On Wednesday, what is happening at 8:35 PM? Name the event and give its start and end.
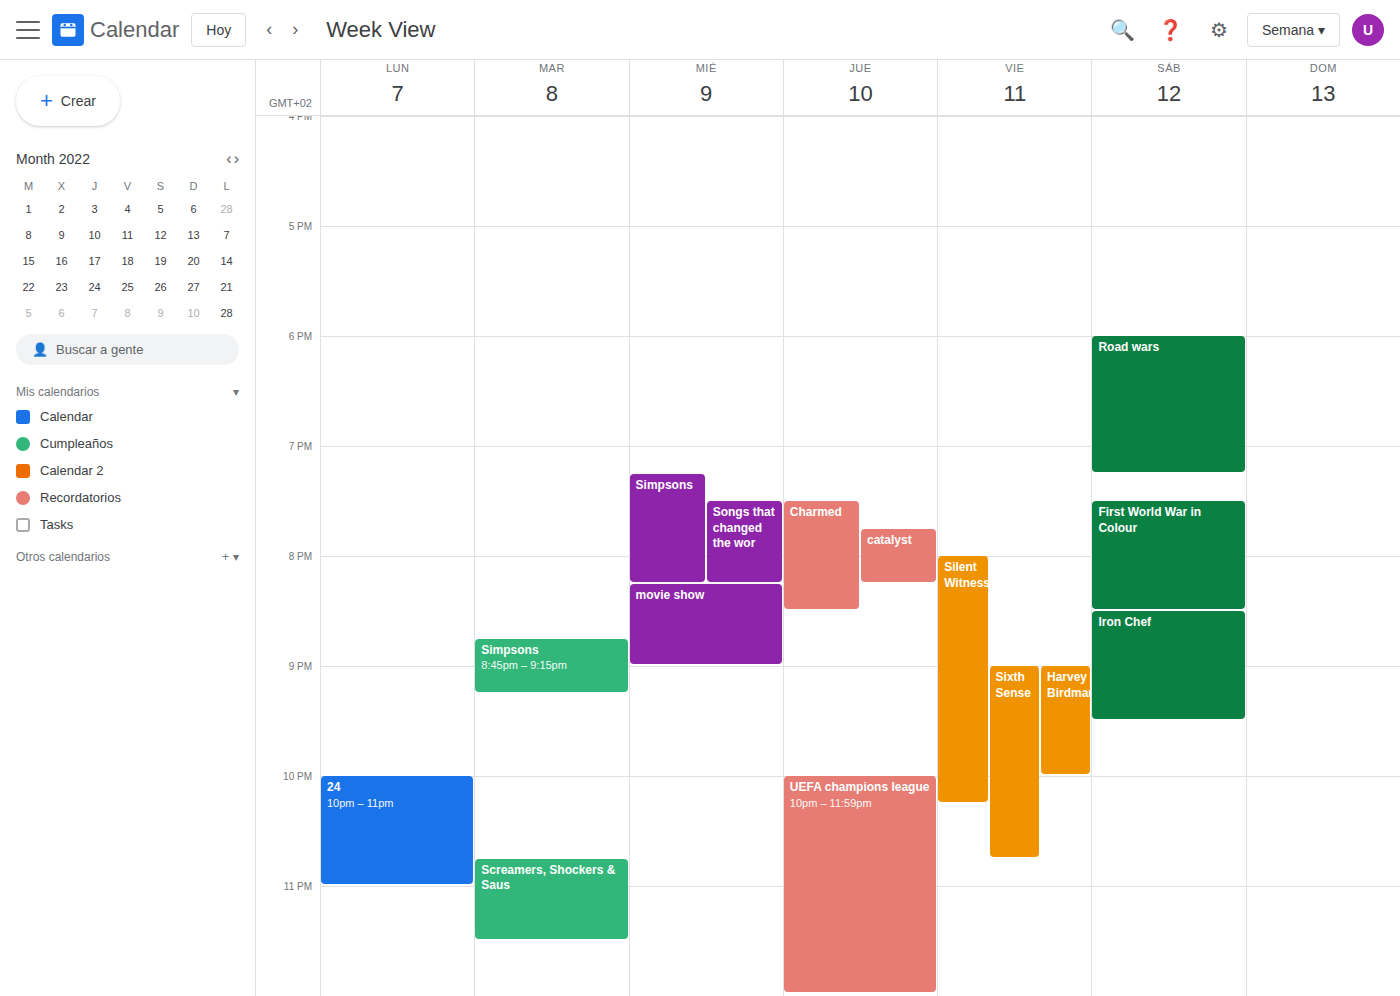
"movie show", 8:15 PM to 9:00 PM